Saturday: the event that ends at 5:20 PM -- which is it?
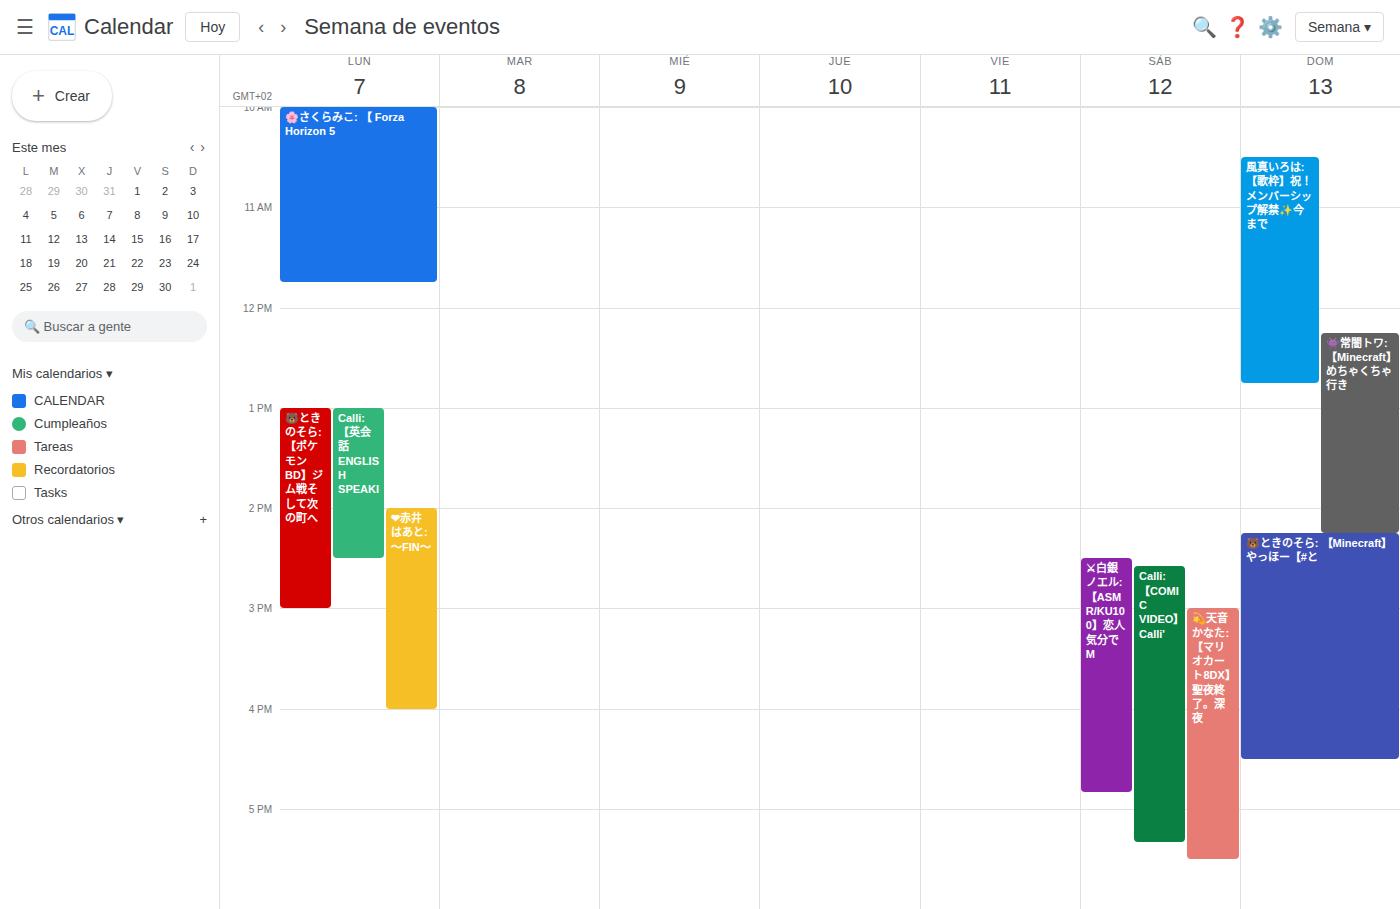
"Calli: 【COMIC VIDEO】Calli'"